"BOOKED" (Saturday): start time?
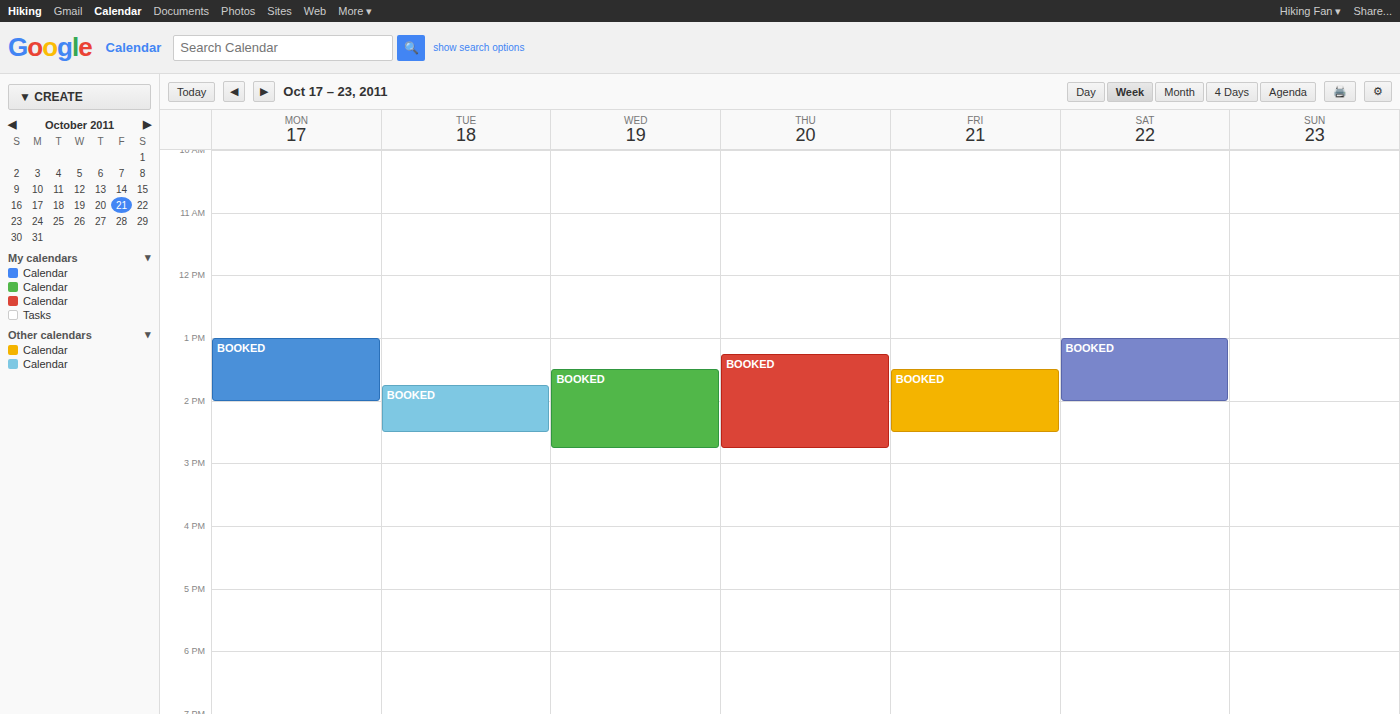
13:00